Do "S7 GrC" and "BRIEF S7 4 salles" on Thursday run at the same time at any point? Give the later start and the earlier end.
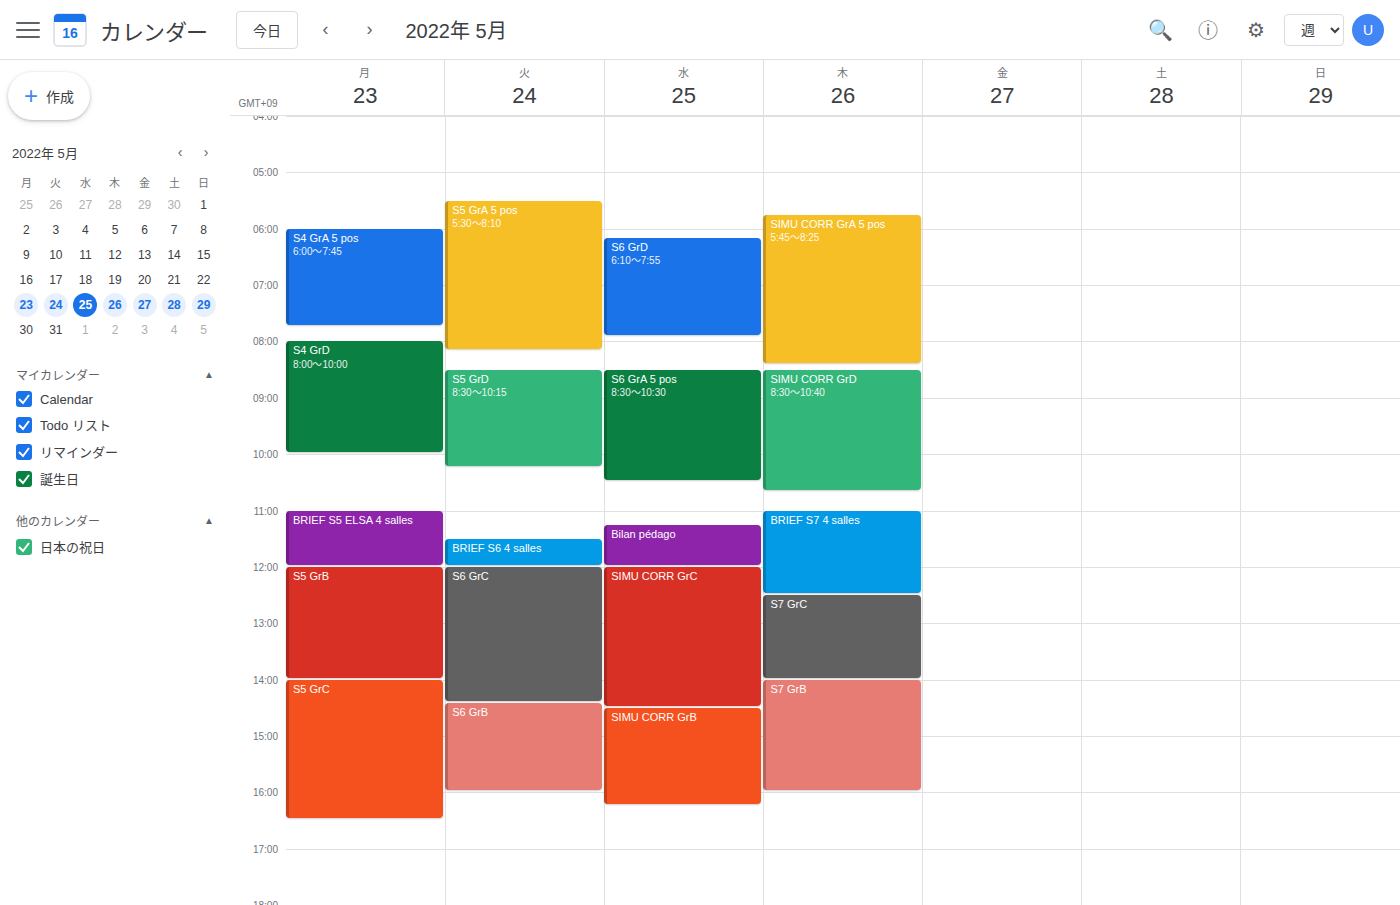
"BRIEF S7 4 salles" ends at 12:30 PM, exactly when "S7 GrC" starts -- they touch but do not overlap.